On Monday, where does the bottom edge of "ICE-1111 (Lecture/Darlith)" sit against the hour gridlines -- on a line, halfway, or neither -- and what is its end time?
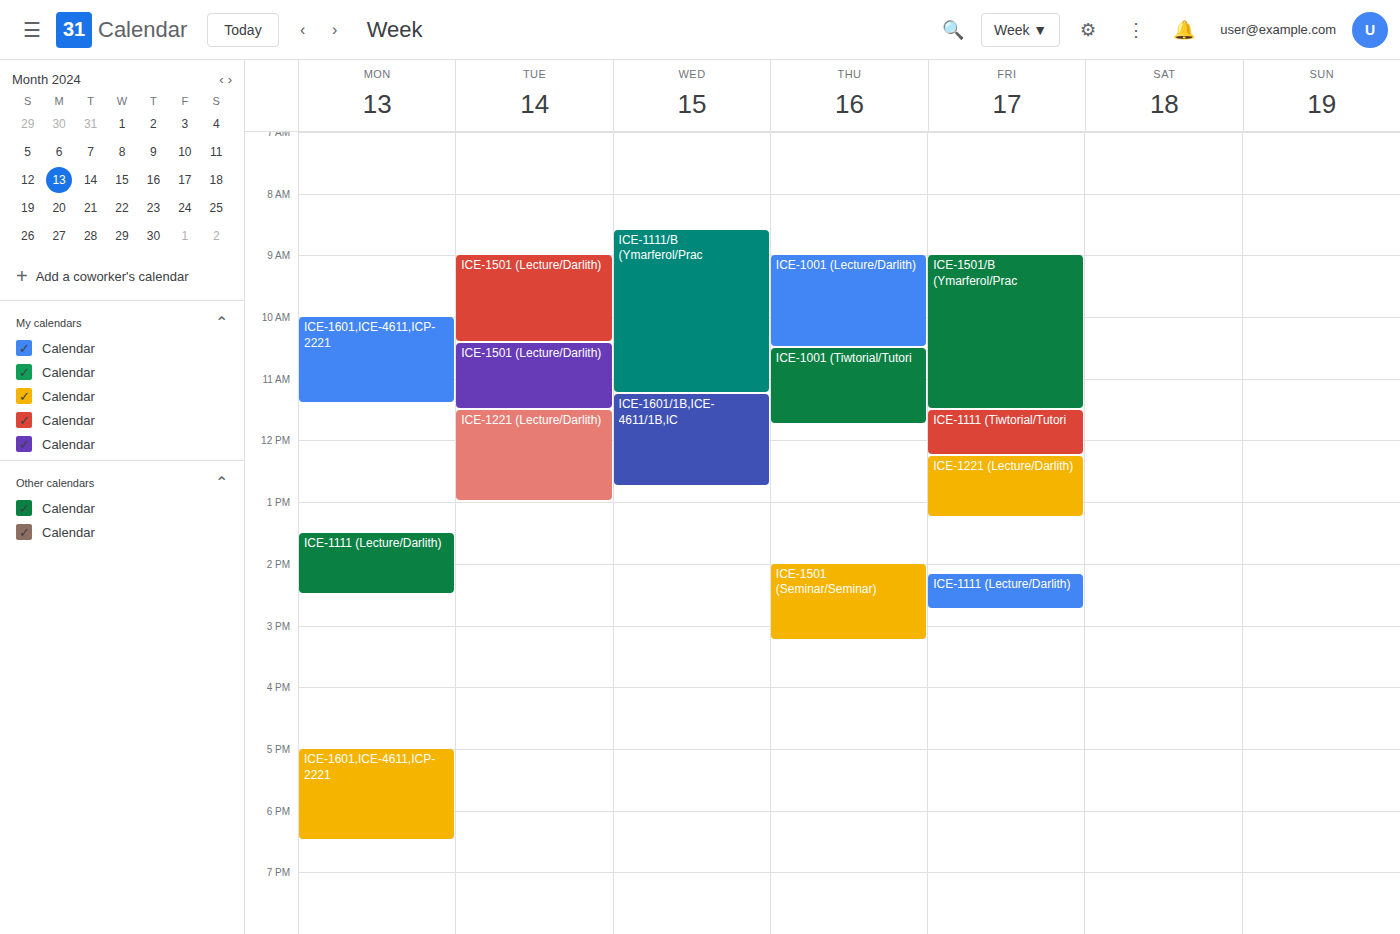
14:30 -- halfway between the 14:00 and 15:00 lines.